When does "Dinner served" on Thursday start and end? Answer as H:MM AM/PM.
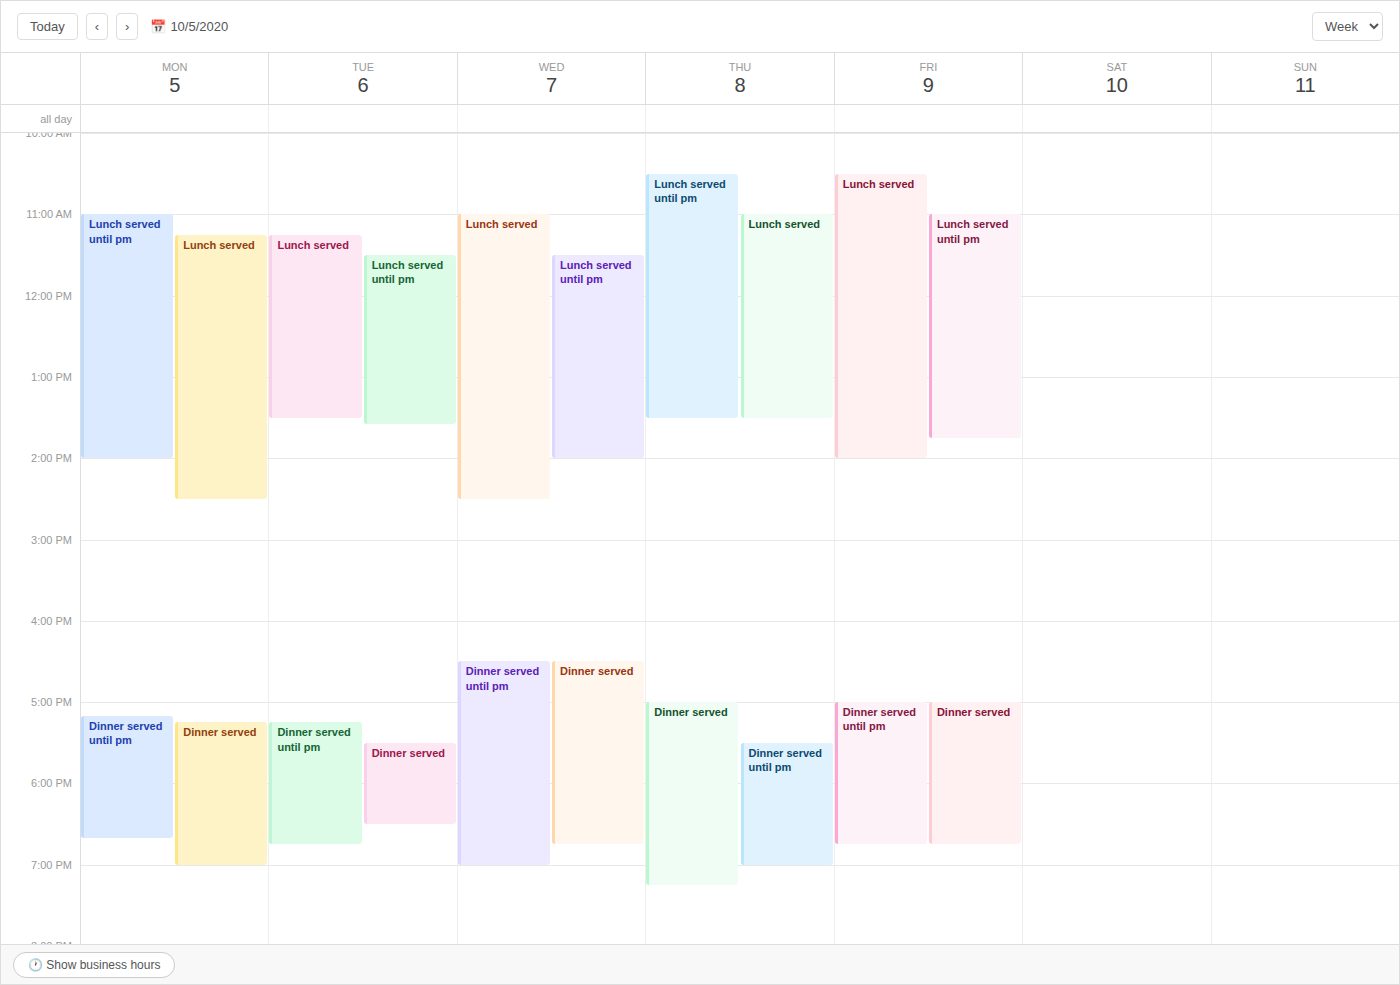
5:00 PM to 7:15 PM